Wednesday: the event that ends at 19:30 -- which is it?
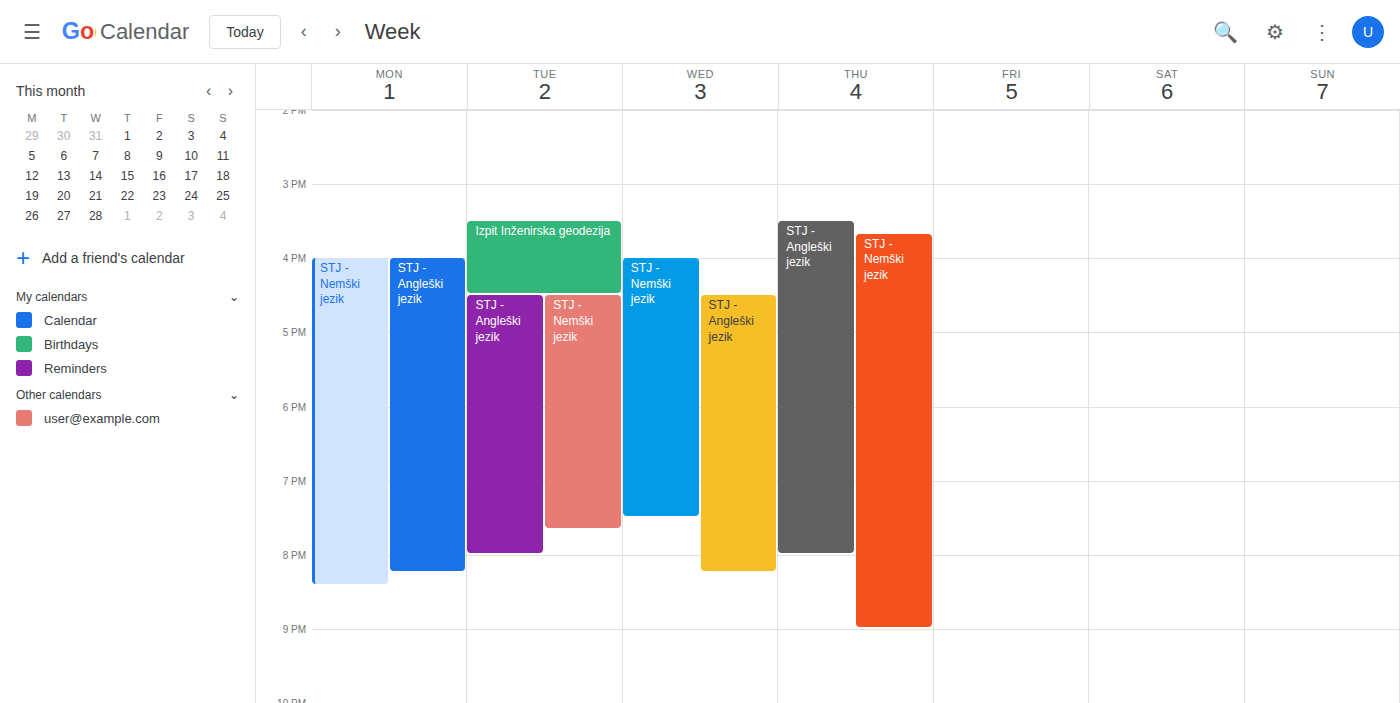
"STJ - Nemški jezik"